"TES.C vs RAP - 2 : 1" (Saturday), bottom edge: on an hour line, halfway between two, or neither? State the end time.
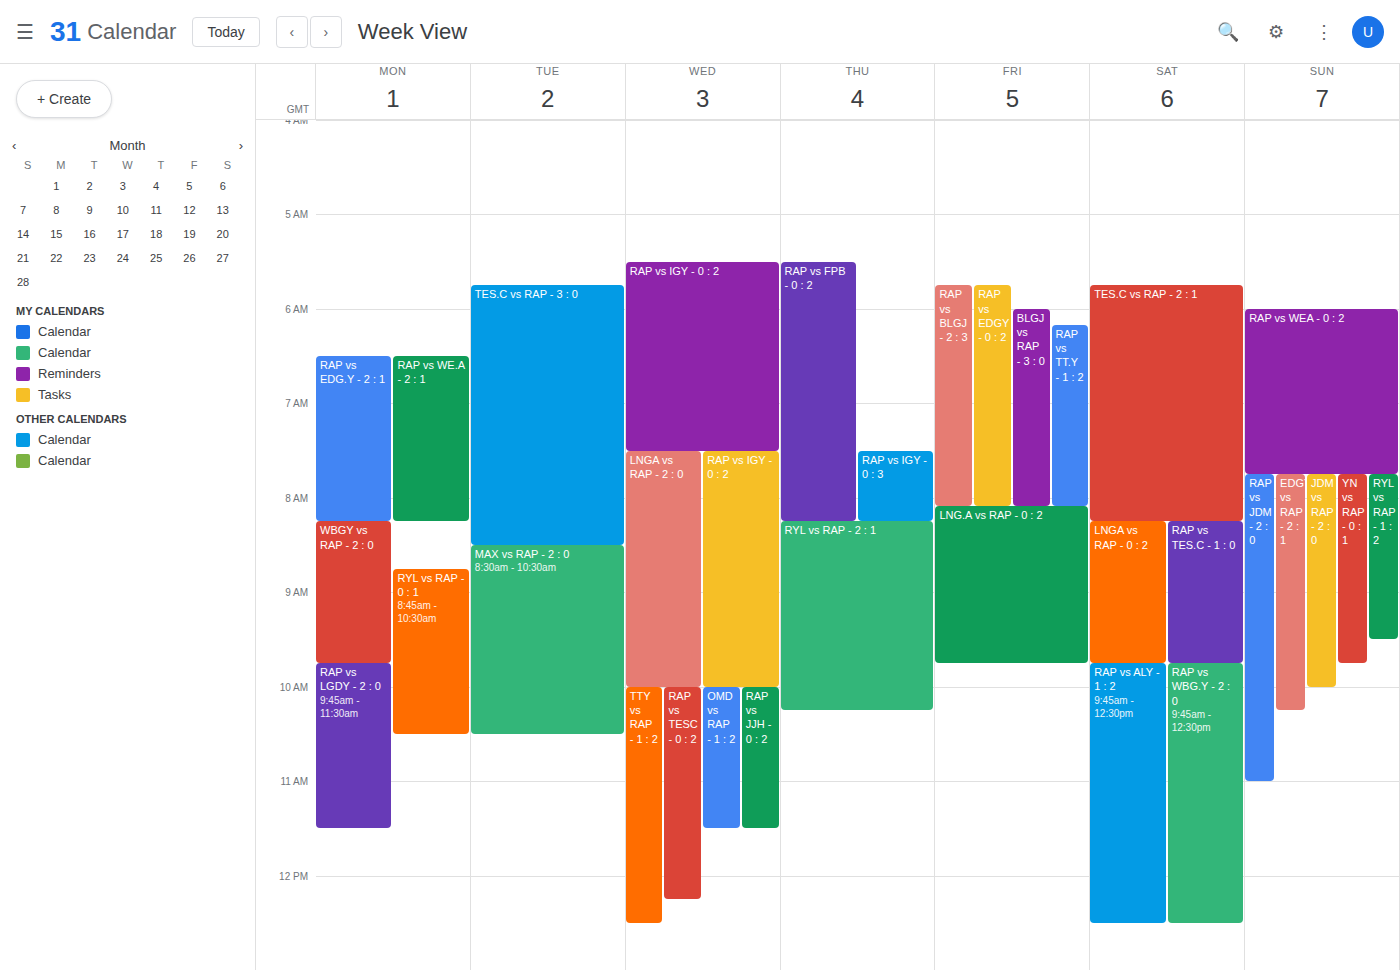
8:15 AM -- neither: a quarter of the way from the 8 AM line to the 9 AM line.